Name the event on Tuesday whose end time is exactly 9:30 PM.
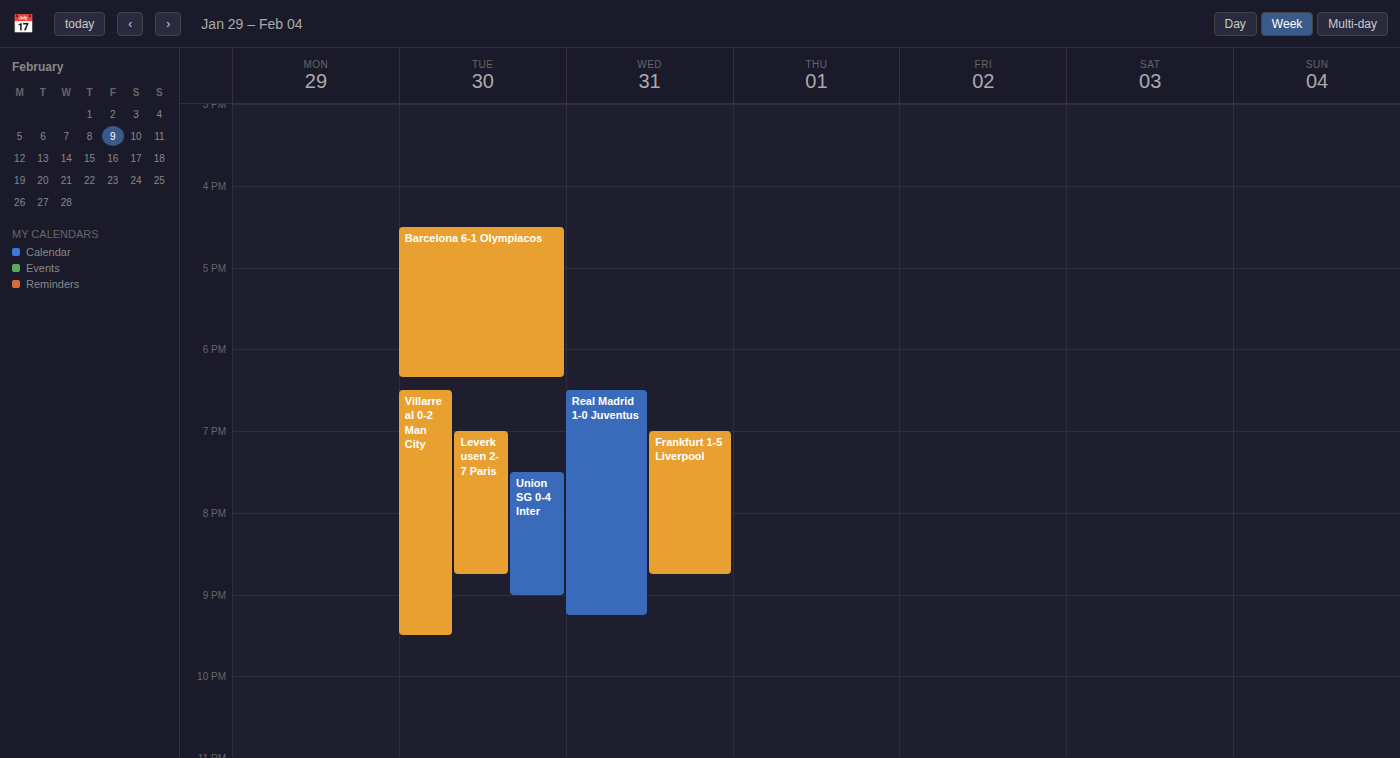
"Villarreal 0-2 Man City"